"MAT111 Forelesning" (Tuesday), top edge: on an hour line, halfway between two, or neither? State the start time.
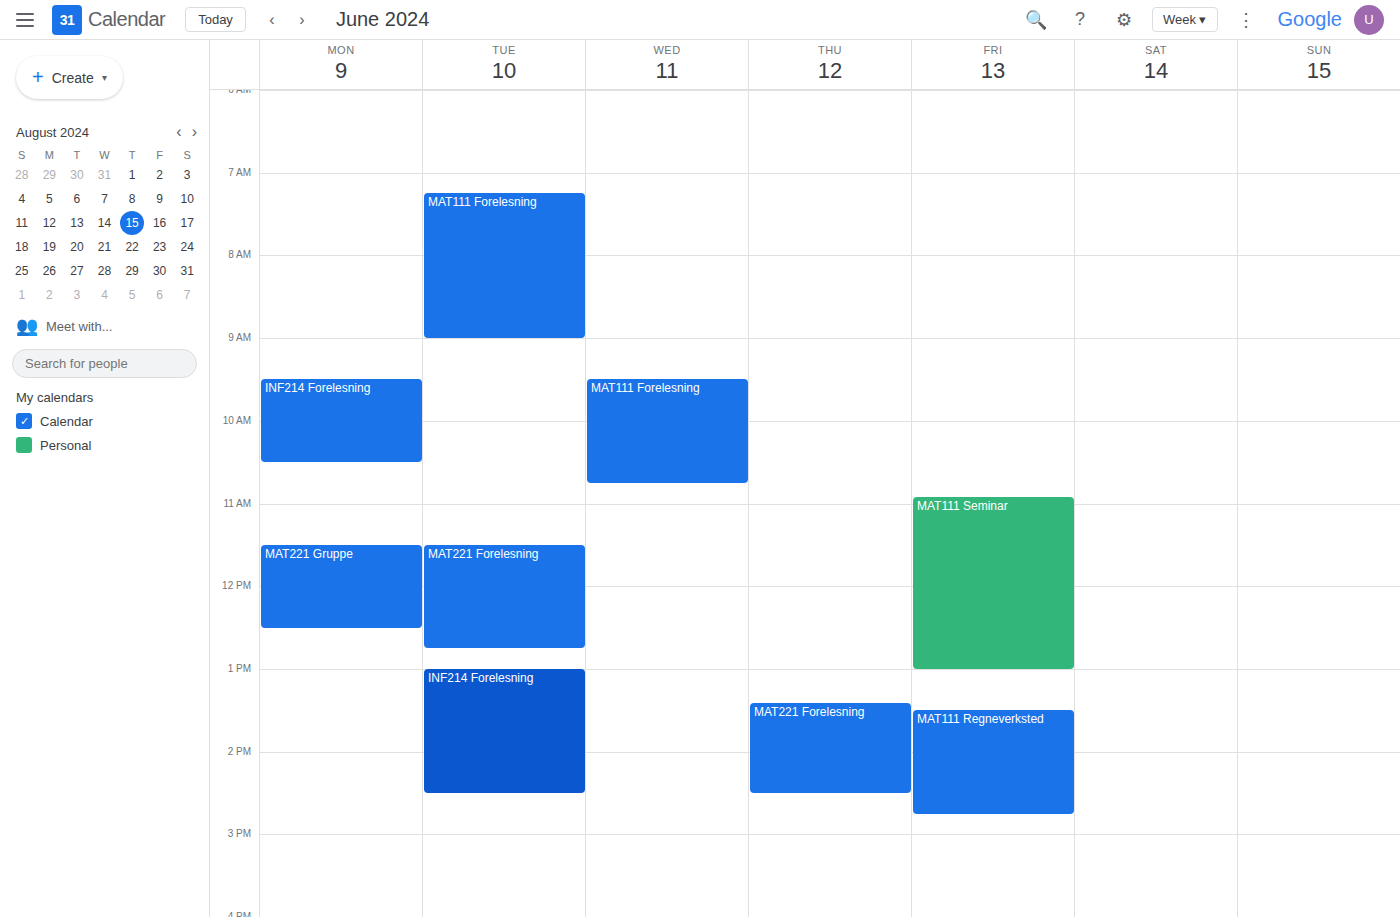
7:15 AM -- neither: a quarter of the way from the 7 AM line to the 8 AM line.